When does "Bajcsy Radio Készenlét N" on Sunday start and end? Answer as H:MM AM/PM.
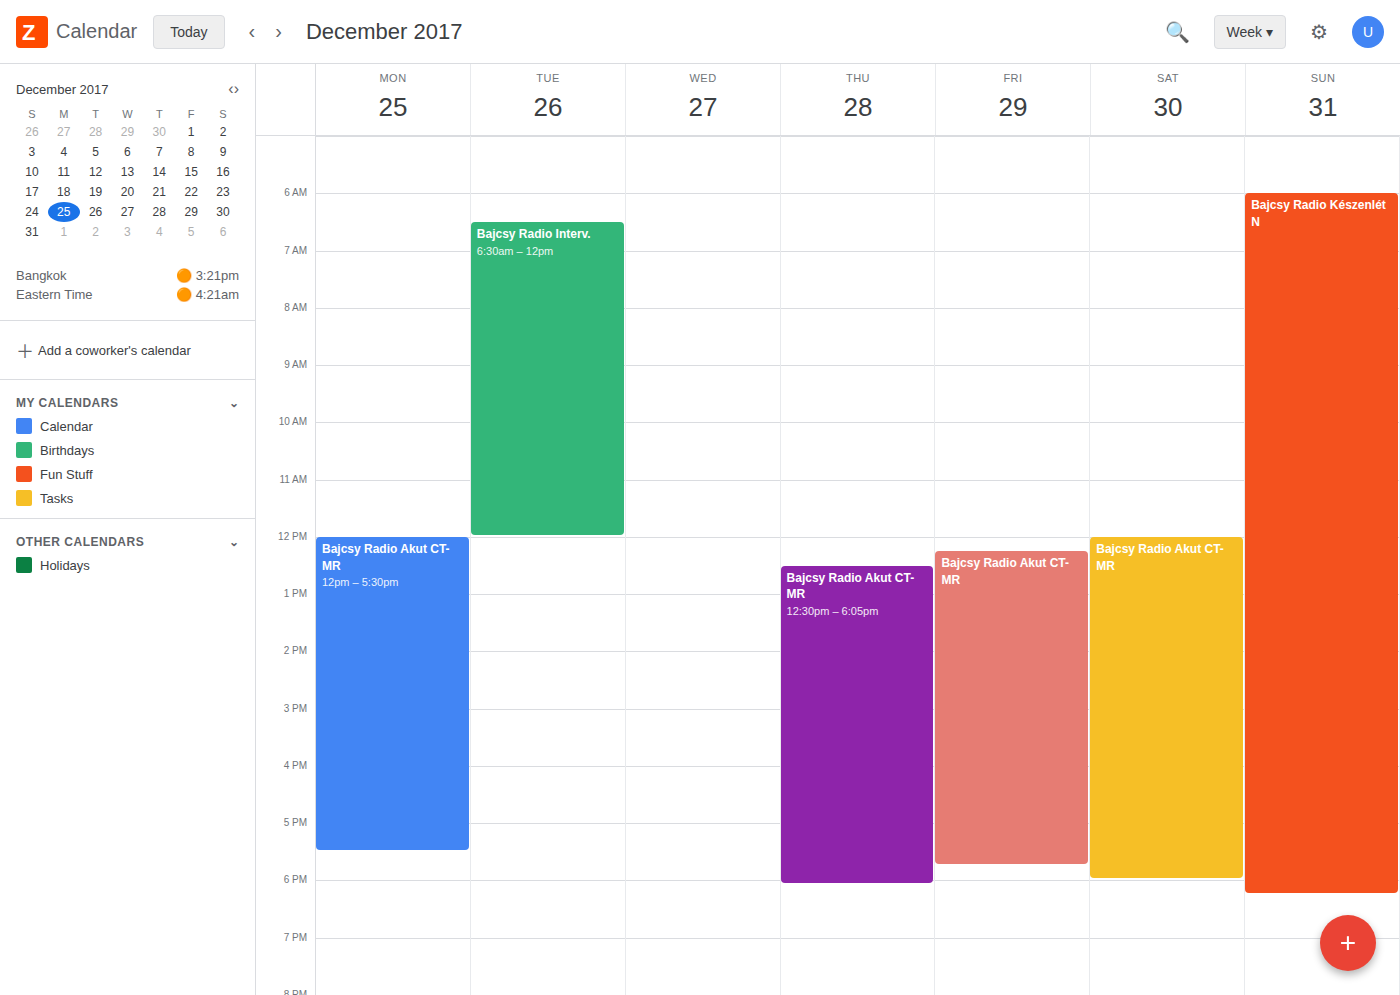
6:00 AM to 6:15 PM